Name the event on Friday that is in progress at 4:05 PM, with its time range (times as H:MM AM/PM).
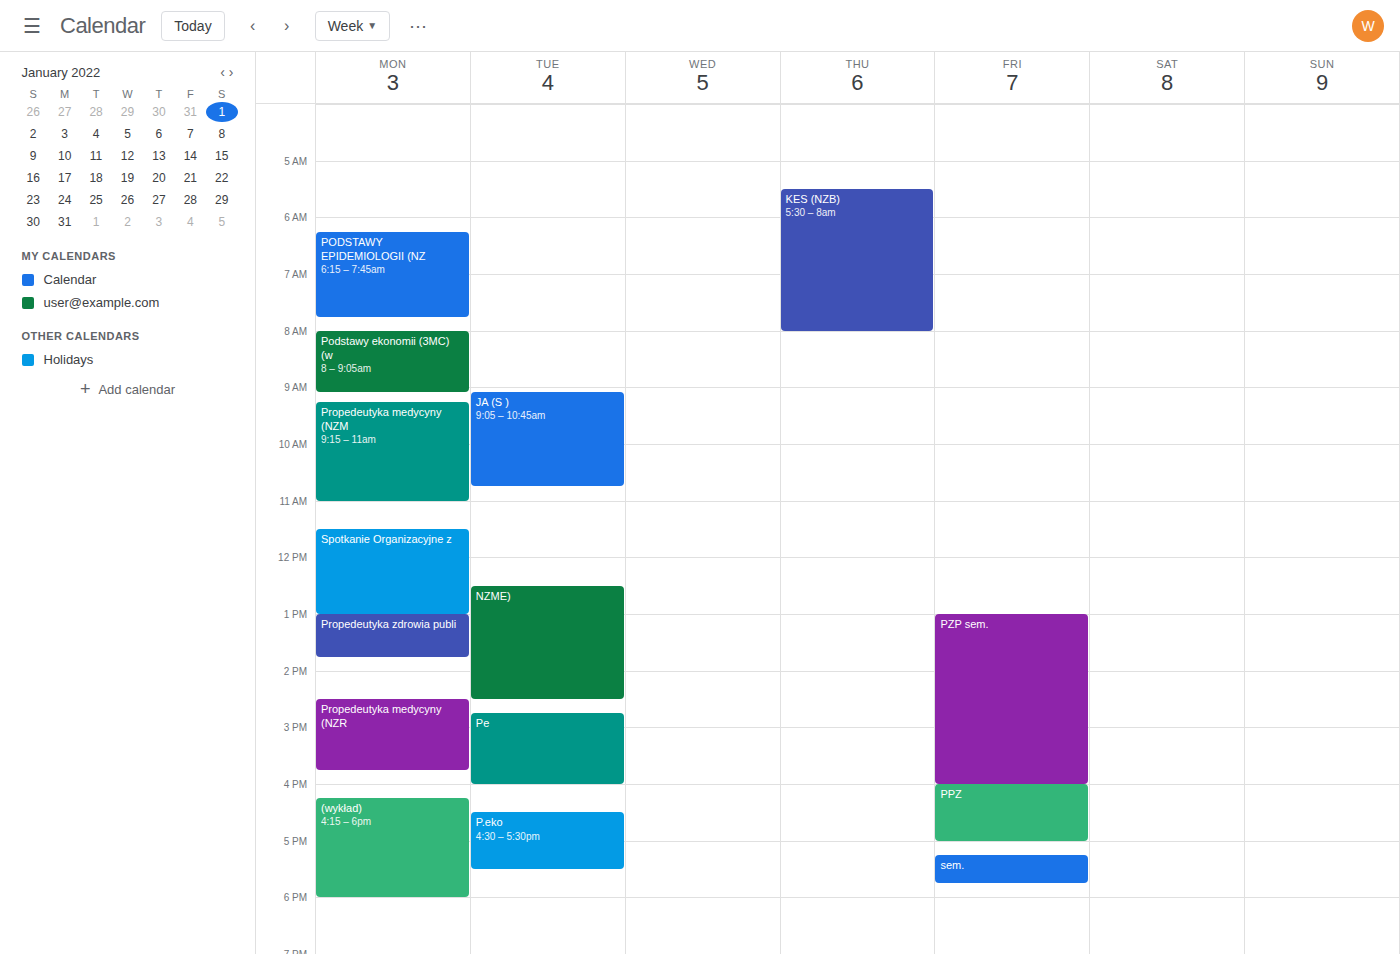
"PPZ", 4:00 PM to 5:00 PM